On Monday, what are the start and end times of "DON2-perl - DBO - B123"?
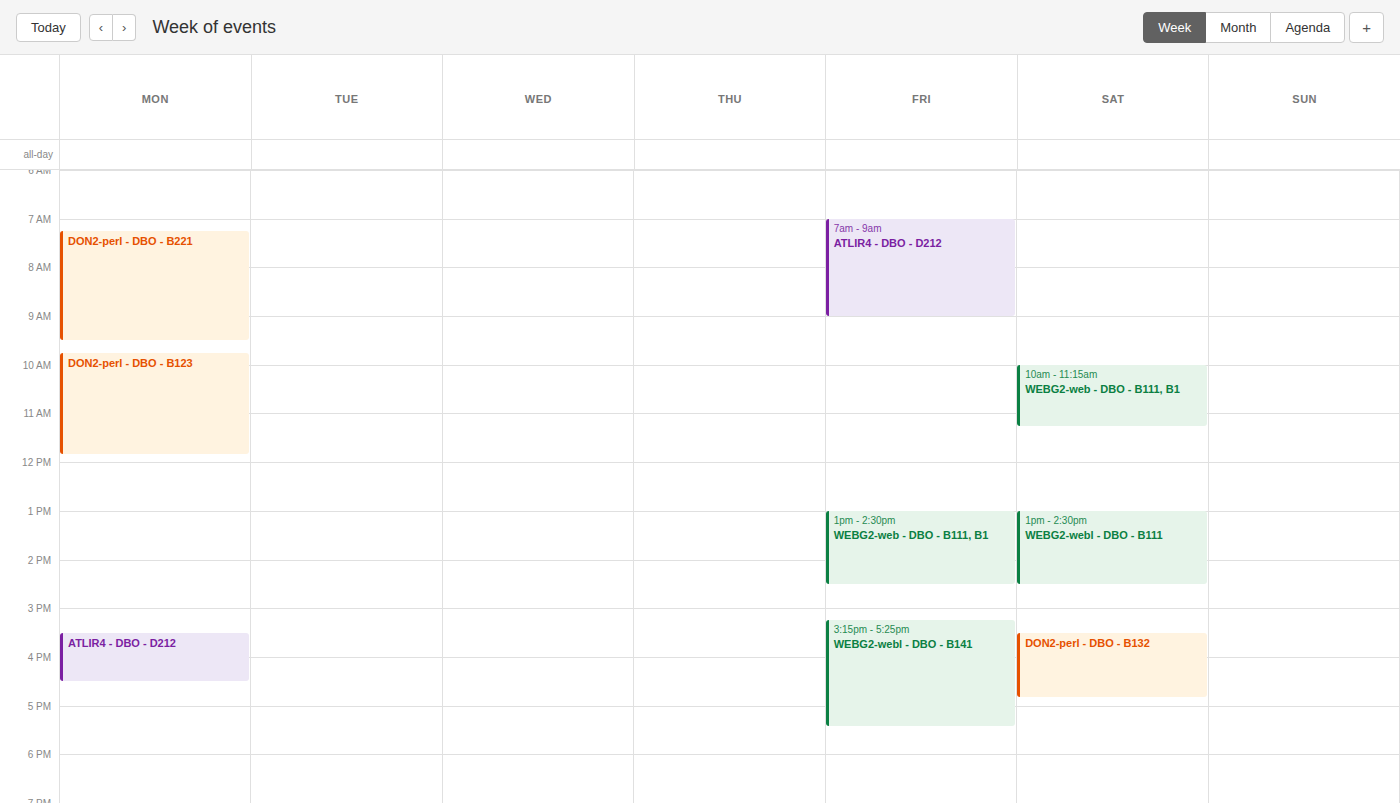
9:45 AM to 11:50 AM